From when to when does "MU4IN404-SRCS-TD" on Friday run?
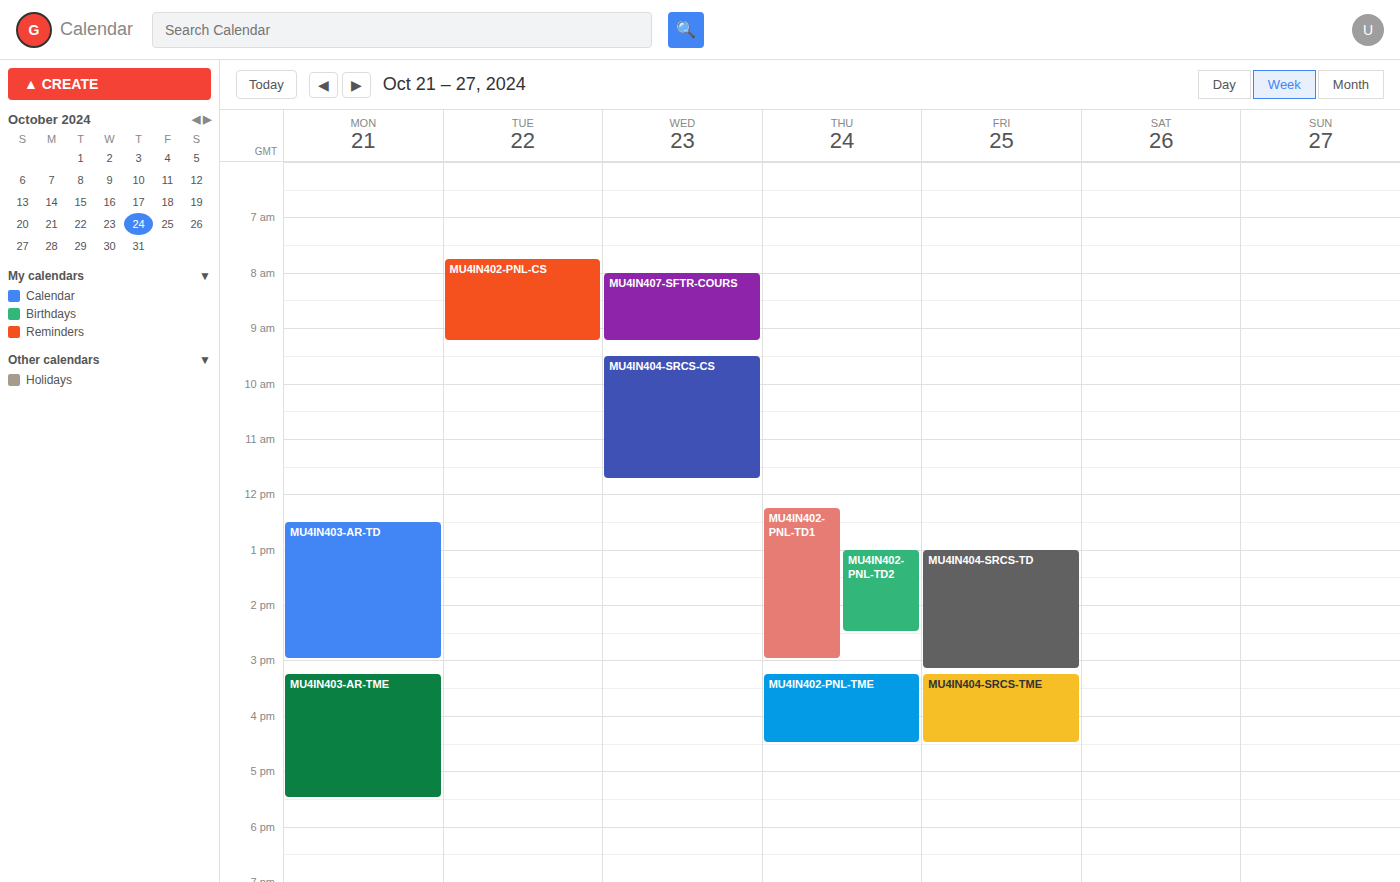
1:00 PM to 3:10 PM